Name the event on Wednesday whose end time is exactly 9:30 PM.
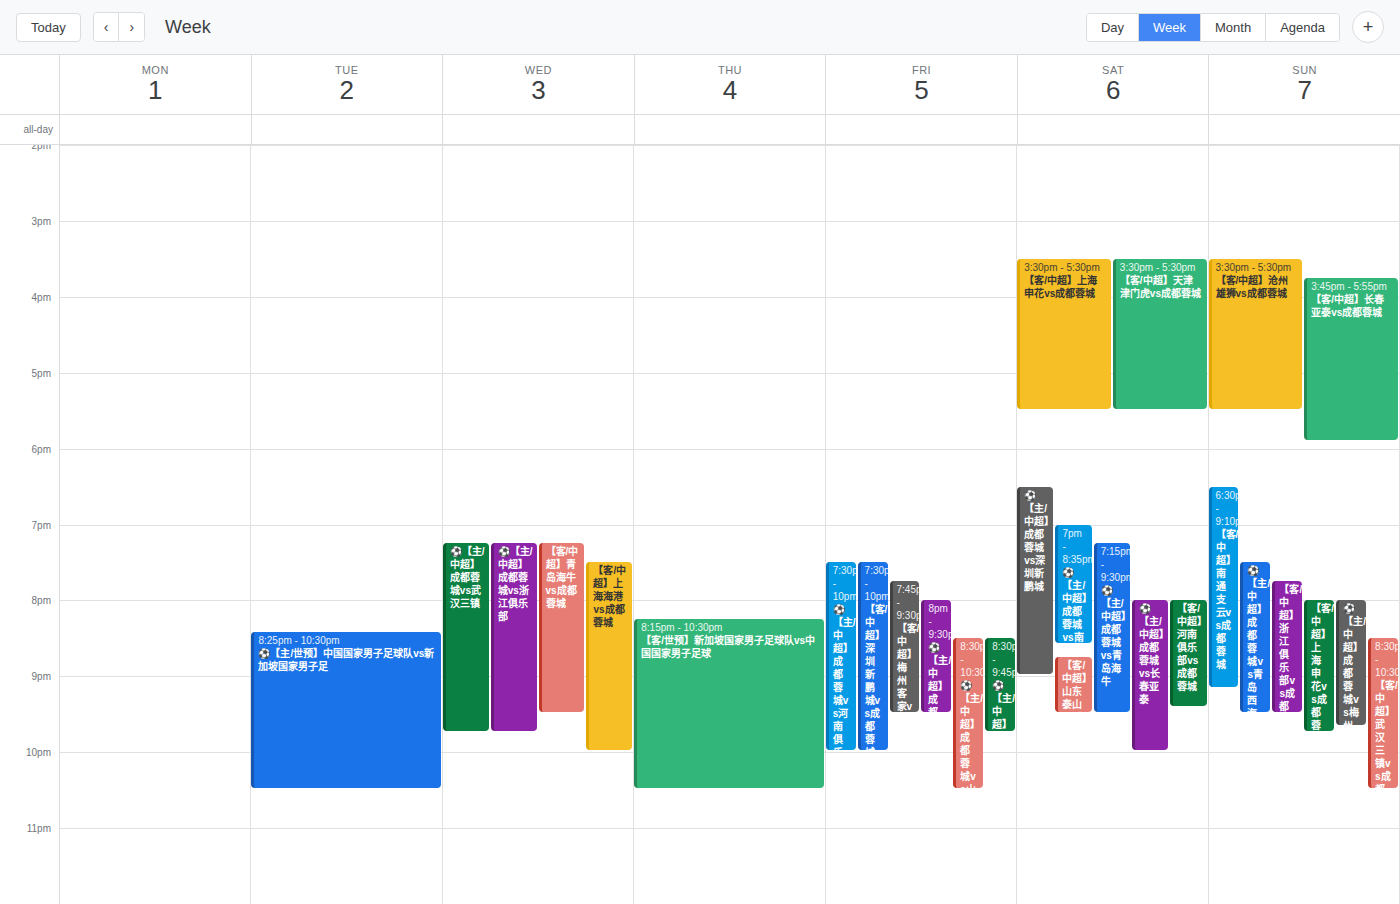
"【客/中超】青岛海牛vs成都蓉城"